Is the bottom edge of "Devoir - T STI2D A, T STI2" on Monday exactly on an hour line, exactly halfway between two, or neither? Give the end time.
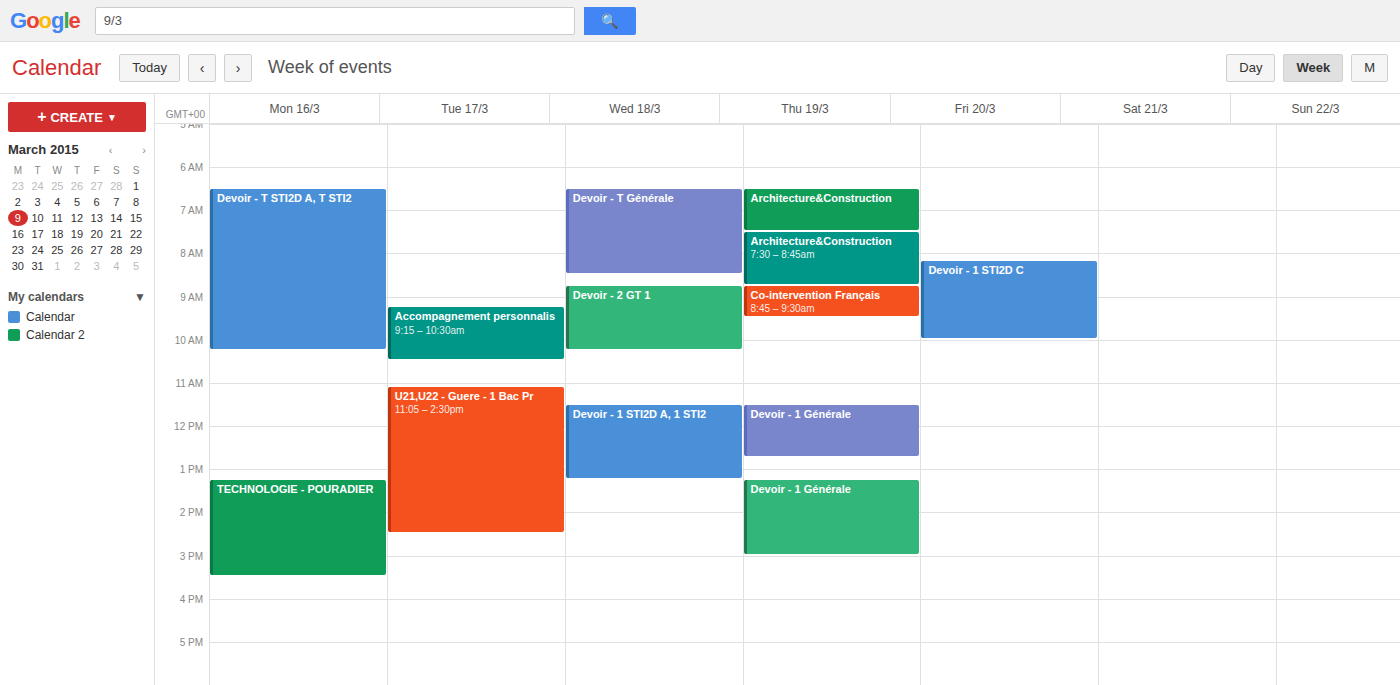
10:15 AM -- neither: a quarter of the way from the 10 AM line to the 11 AM line.